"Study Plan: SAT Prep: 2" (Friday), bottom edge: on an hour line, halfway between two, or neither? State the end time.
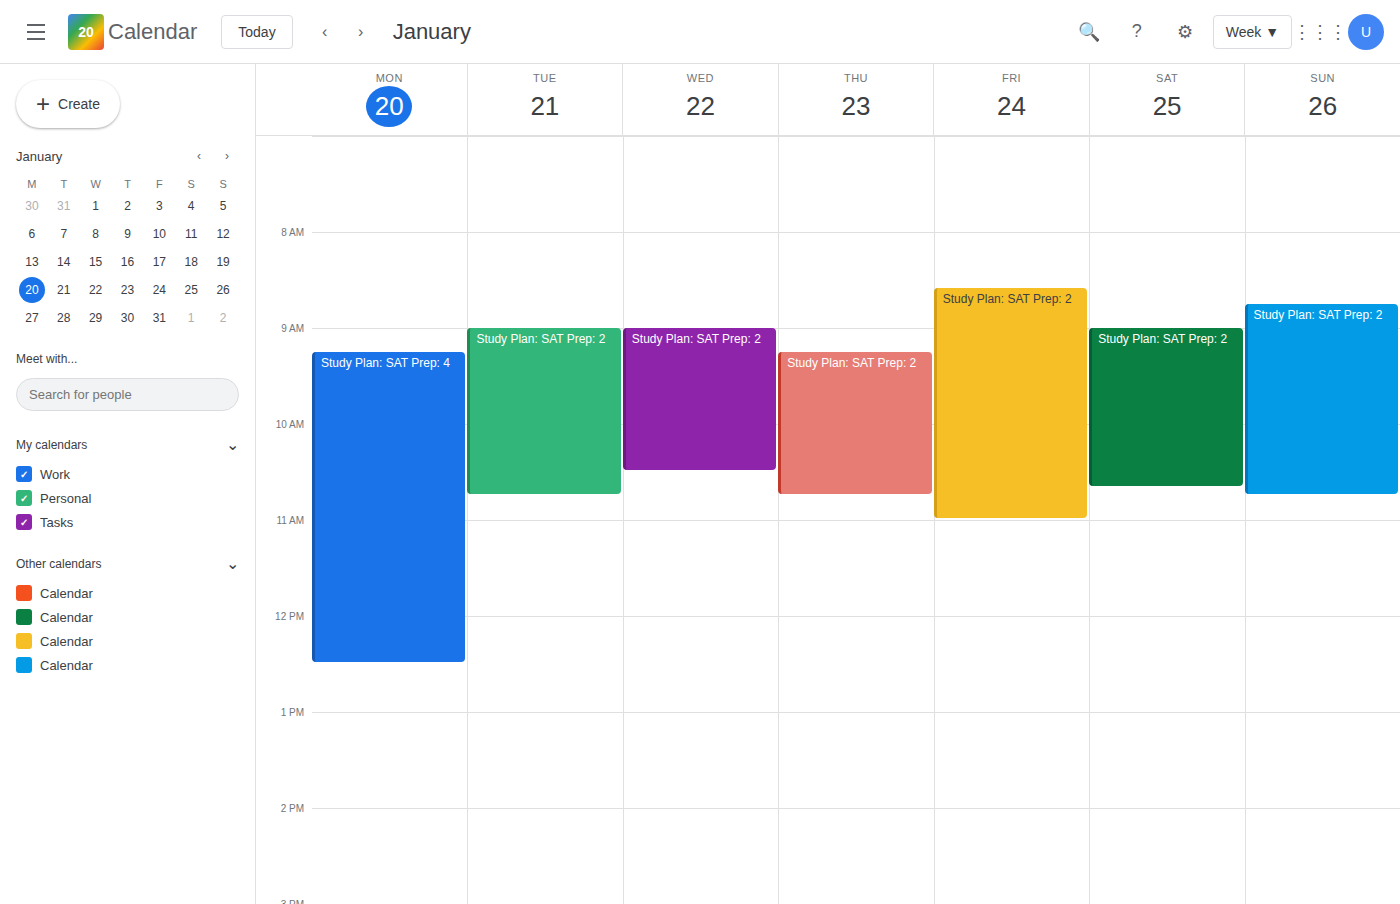
11:00 AM -- exactly on the 11 AM line.